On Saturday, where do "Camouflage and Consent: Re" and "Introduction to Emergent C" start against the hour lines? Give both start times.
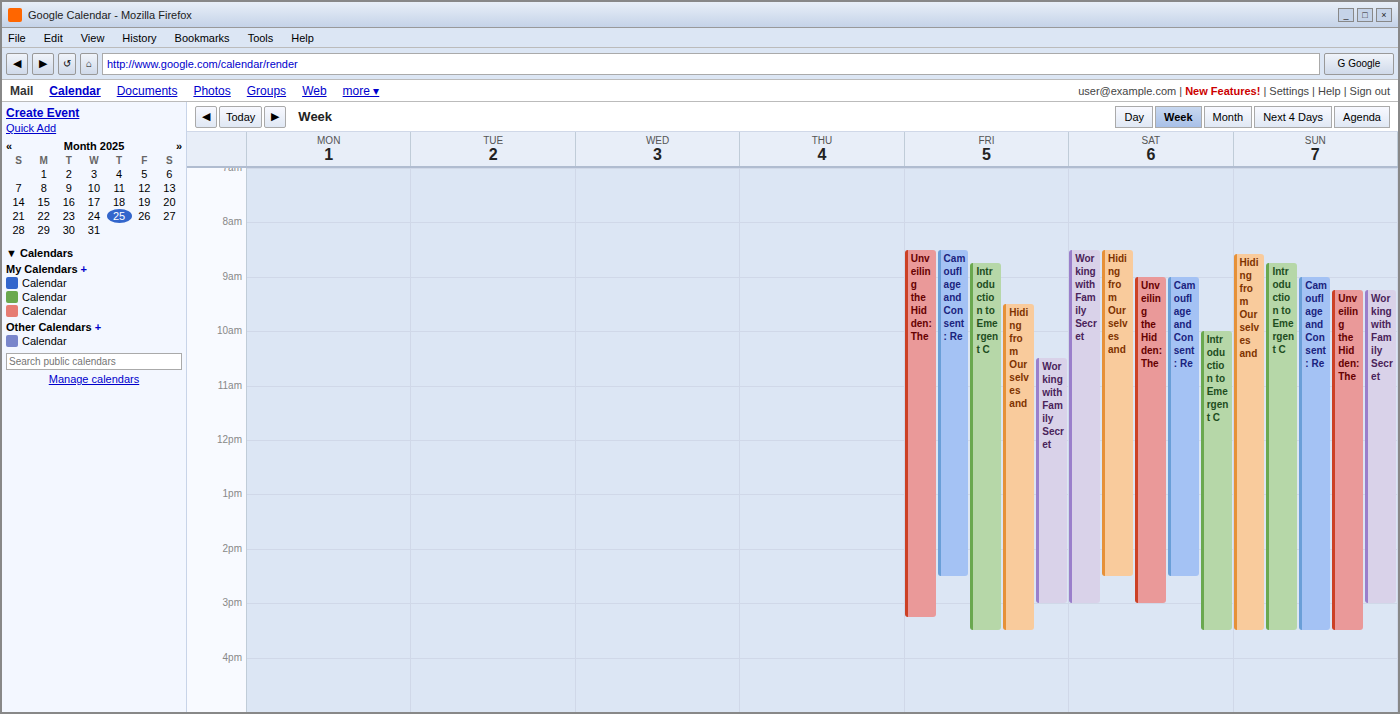
"Camouflage and Consent: Re": 9:00 AM, exactly on the 9 AM line. "Introduction to Emergent C": 10:00 AM, exactly on the 10 AM line.